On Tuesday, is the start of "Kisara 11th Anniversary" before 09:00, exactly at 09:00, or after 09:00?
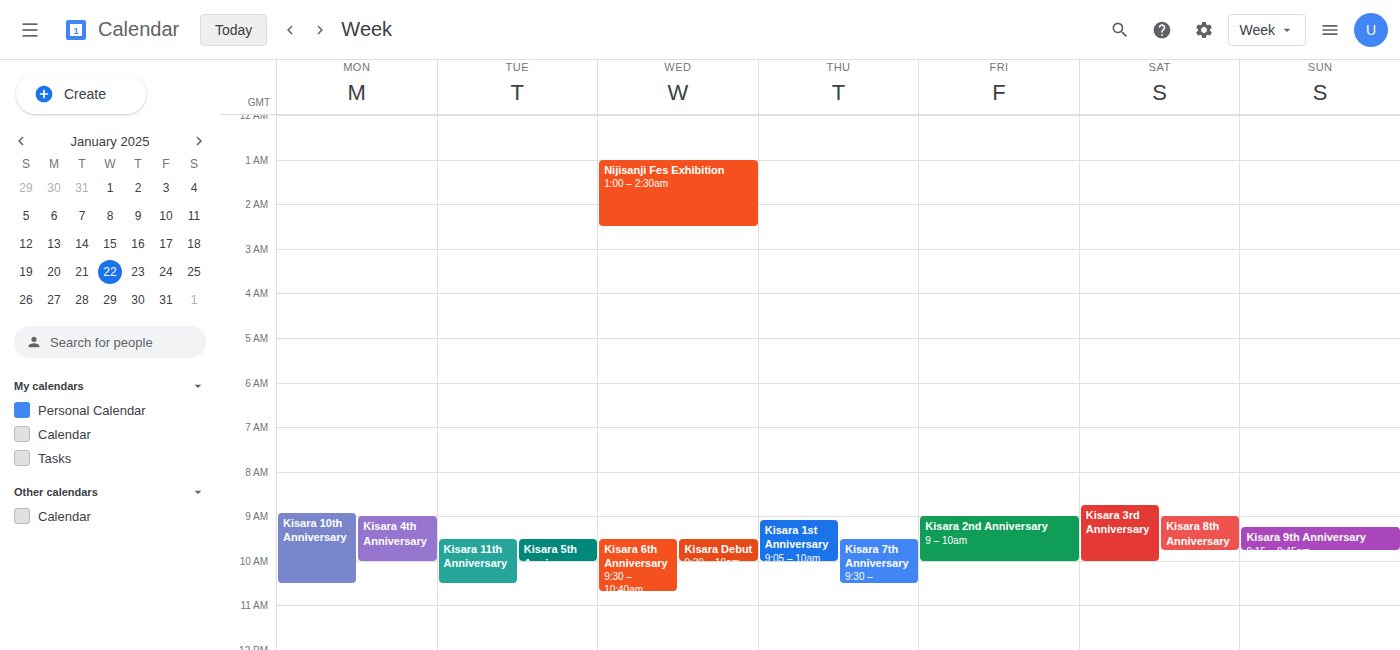
09:30 -- after 09:00, 30 minutes below the 09:00 line.